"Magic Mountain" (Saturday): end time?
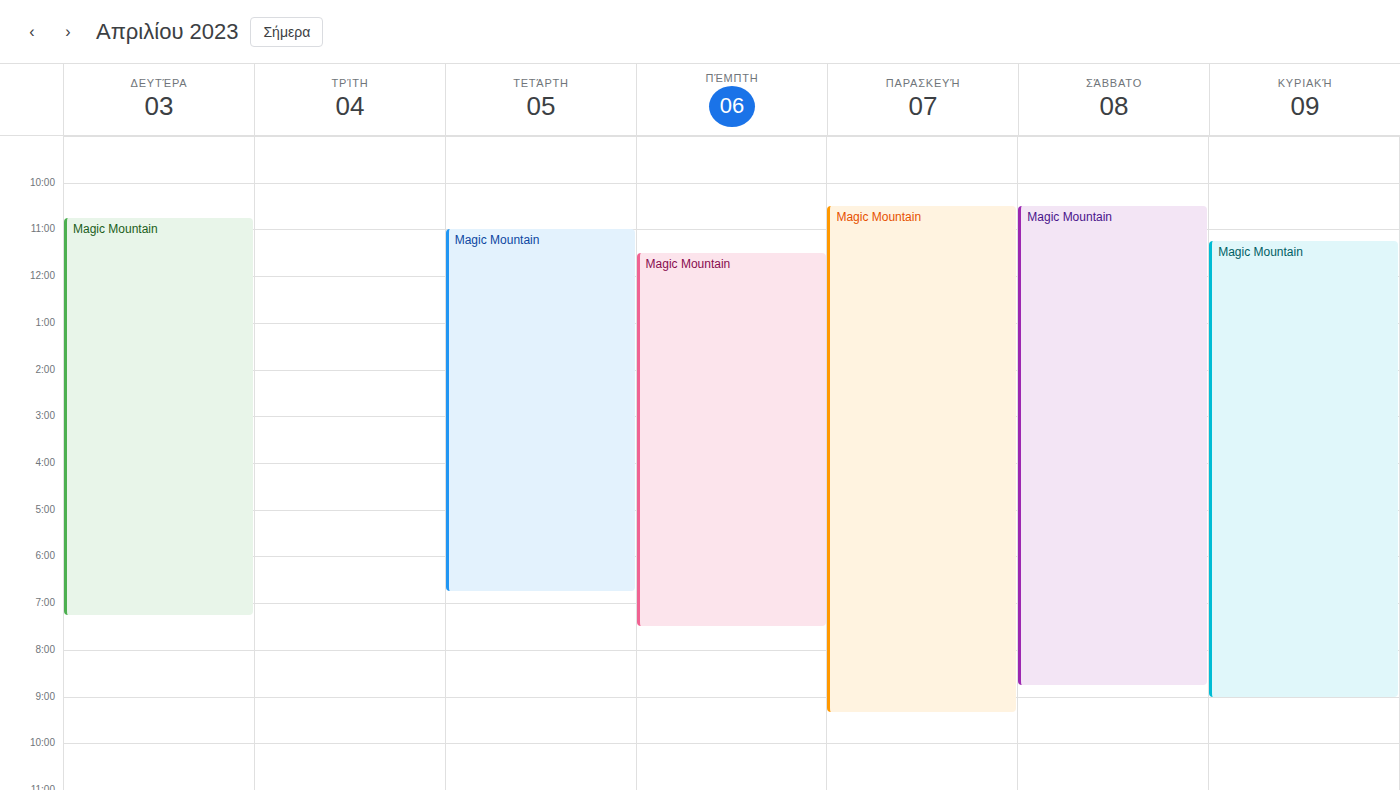
8:45 PM